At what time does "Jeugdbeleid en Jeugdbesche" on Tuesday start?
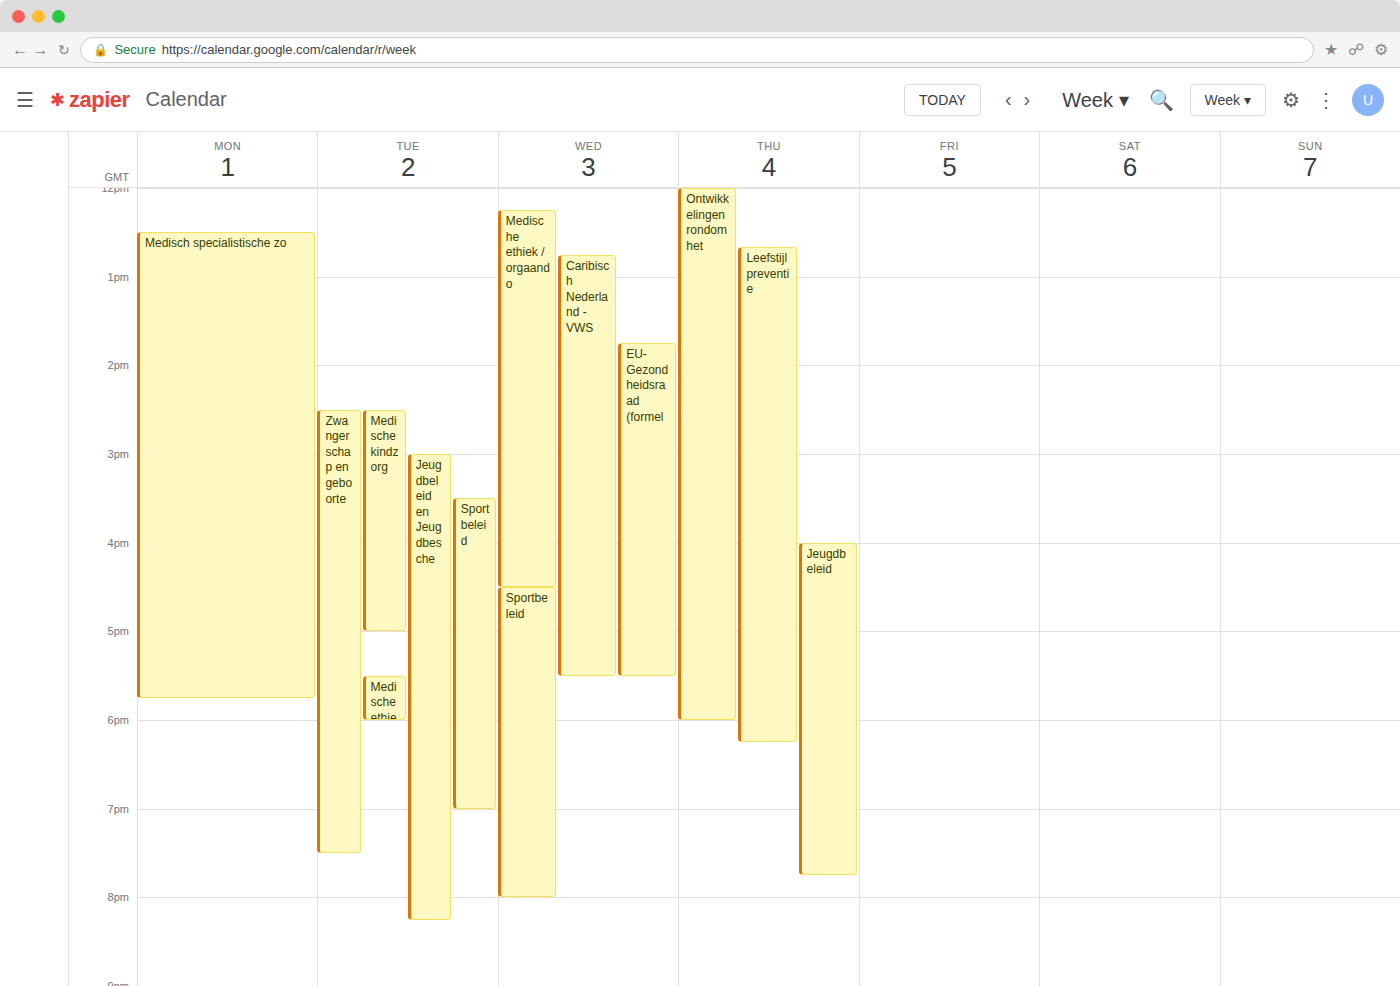
3:00 PM